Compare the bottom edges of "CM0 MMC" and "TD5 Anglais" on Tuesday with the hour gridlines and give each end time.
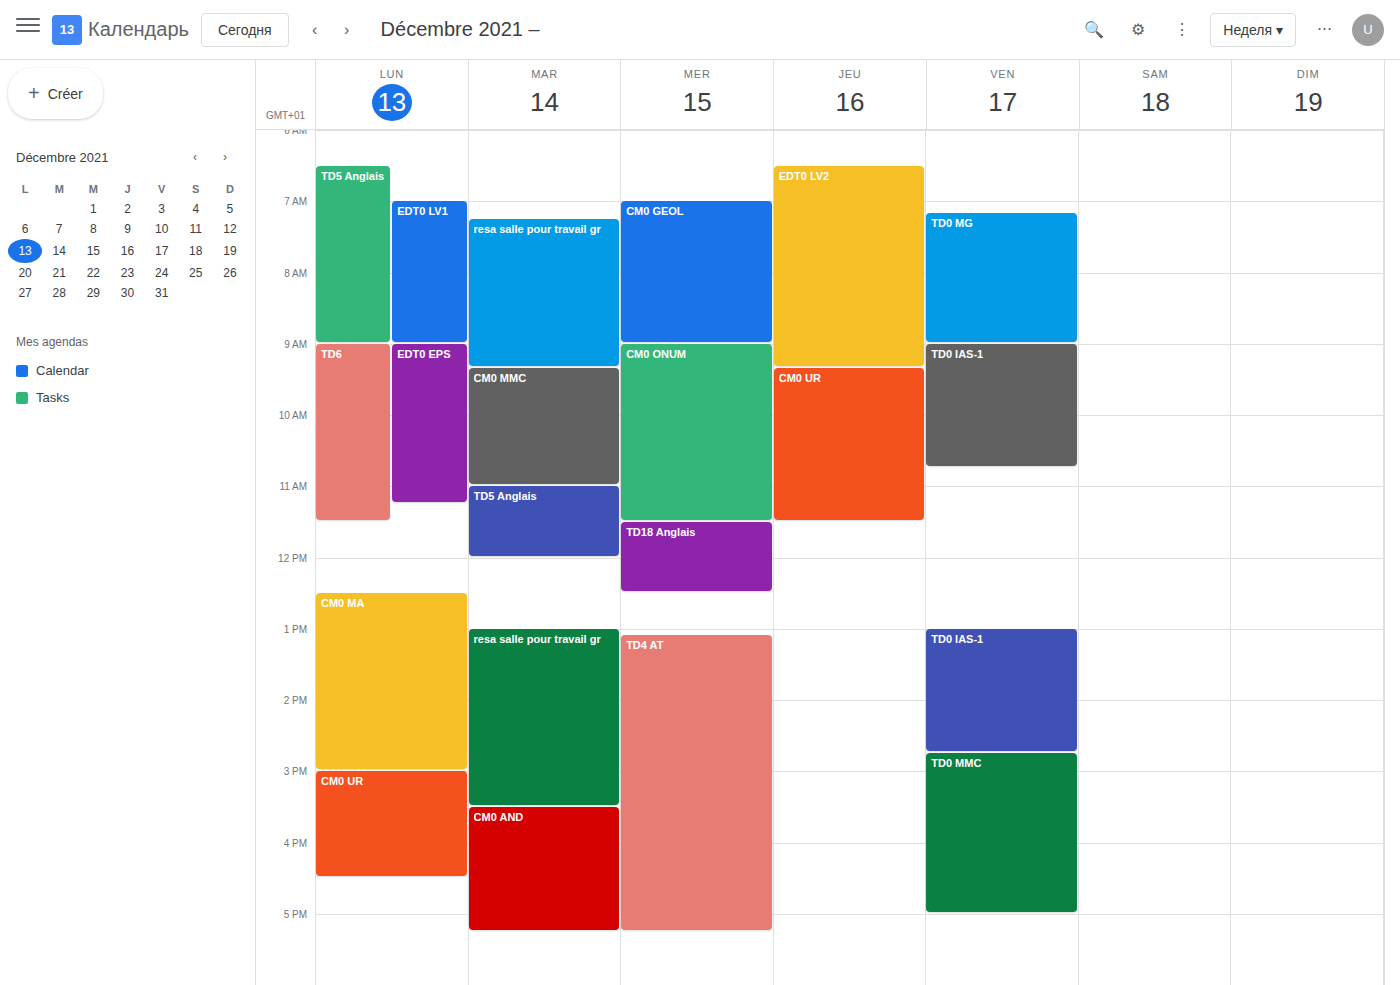
"CM0 MMC": 11:00, exactly on the 11:00 line. "TD5 Anglais": 12:00, exactly on the 12:00 line.